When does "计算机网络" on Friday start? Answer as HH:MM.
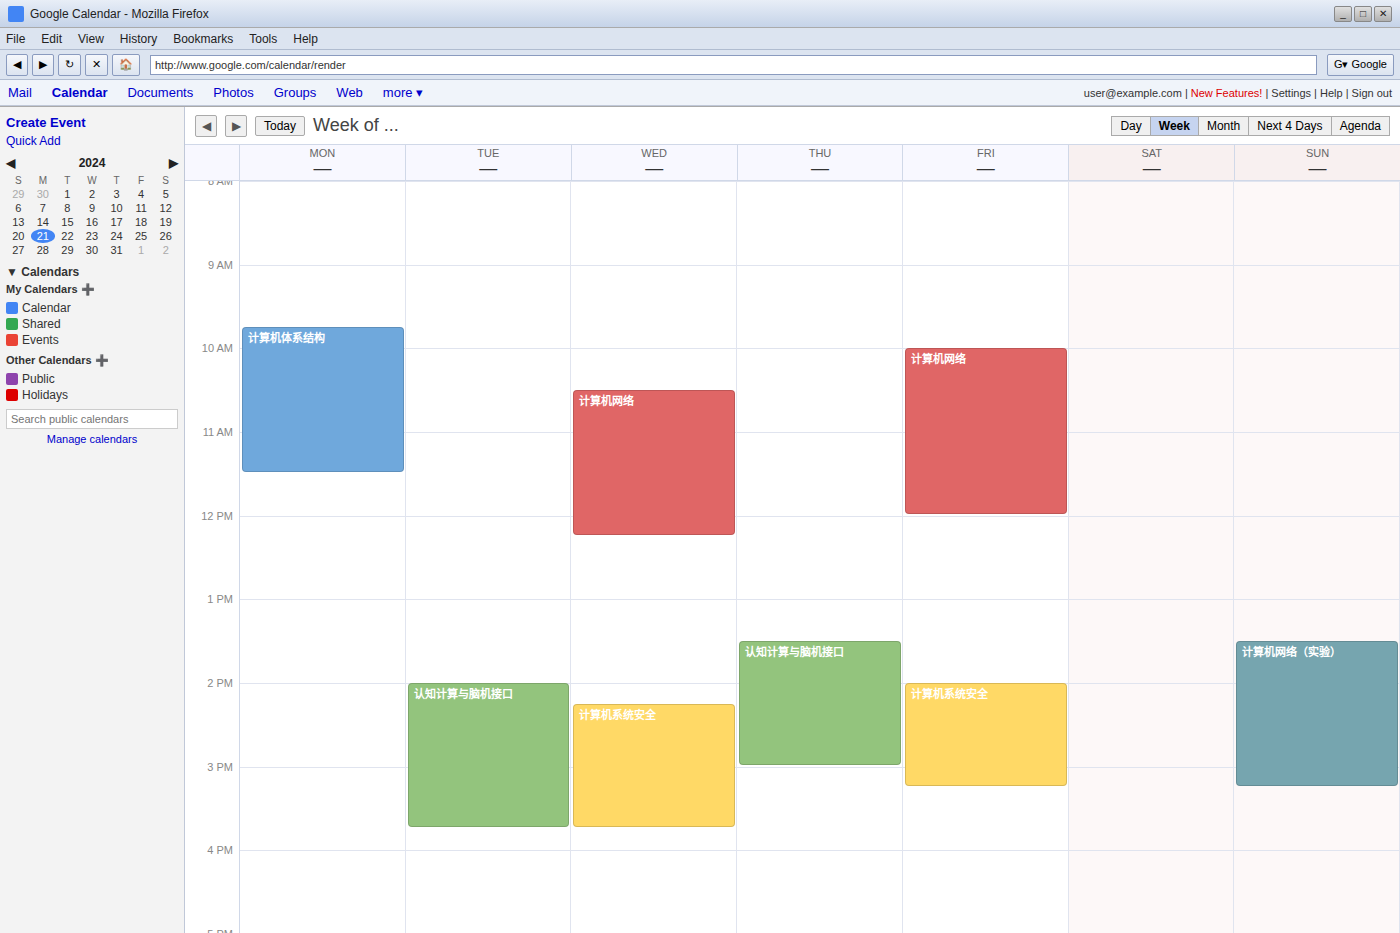
10:00